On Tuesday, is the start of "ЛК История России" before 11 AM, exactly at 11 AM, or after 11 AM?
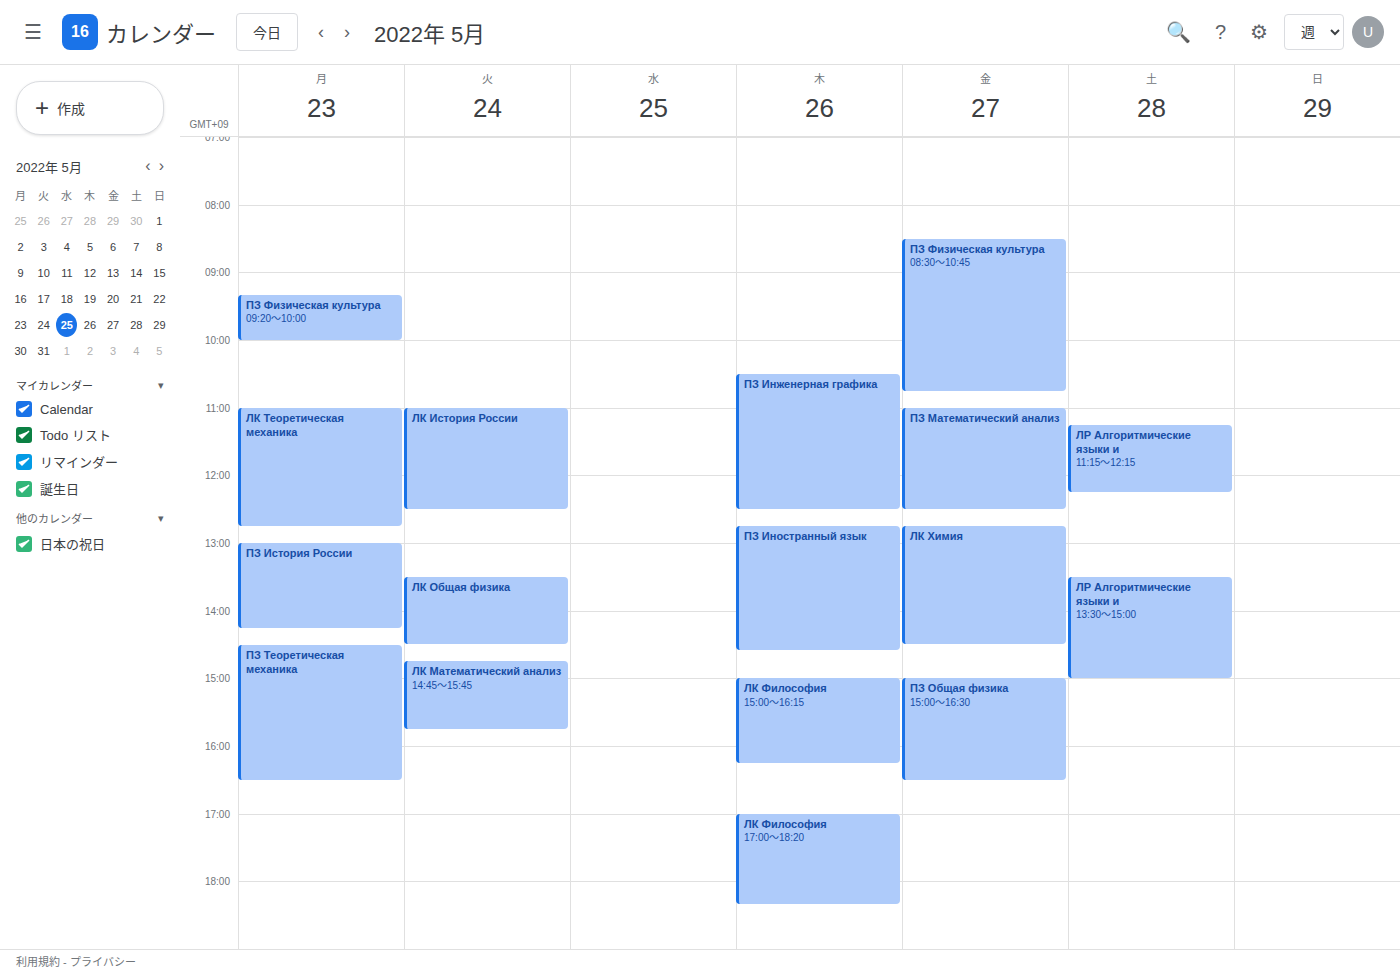
11:00 AM -- exactly at 11 AM, on the 11 AM line.